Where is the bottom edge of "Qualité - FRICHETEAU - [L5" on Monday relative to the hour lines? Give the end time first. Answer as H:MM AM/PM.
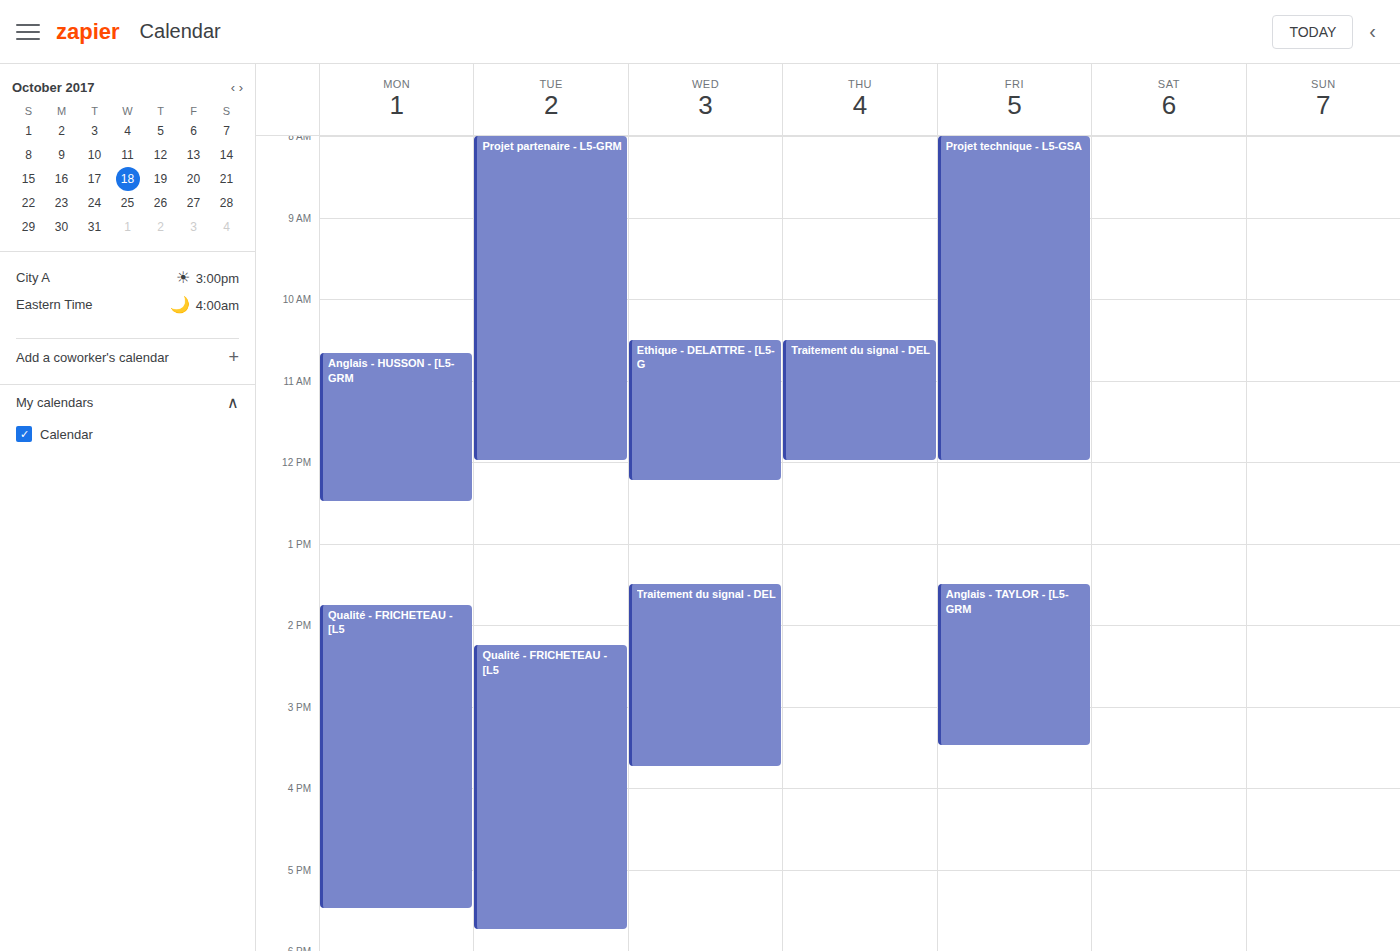
5:30 PM -- halfway between the 5 PM and 6 PM lines.